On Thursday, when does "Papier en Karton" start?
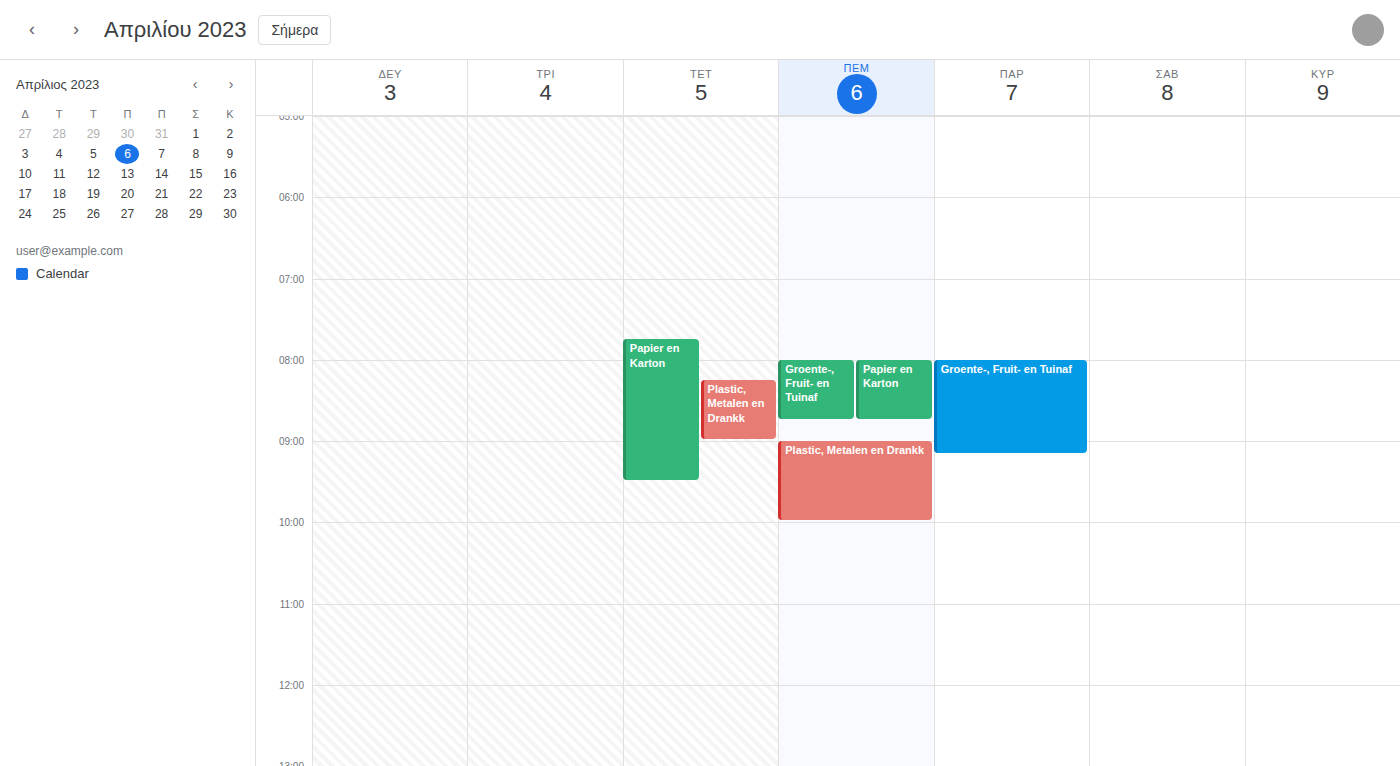
8:00 AM